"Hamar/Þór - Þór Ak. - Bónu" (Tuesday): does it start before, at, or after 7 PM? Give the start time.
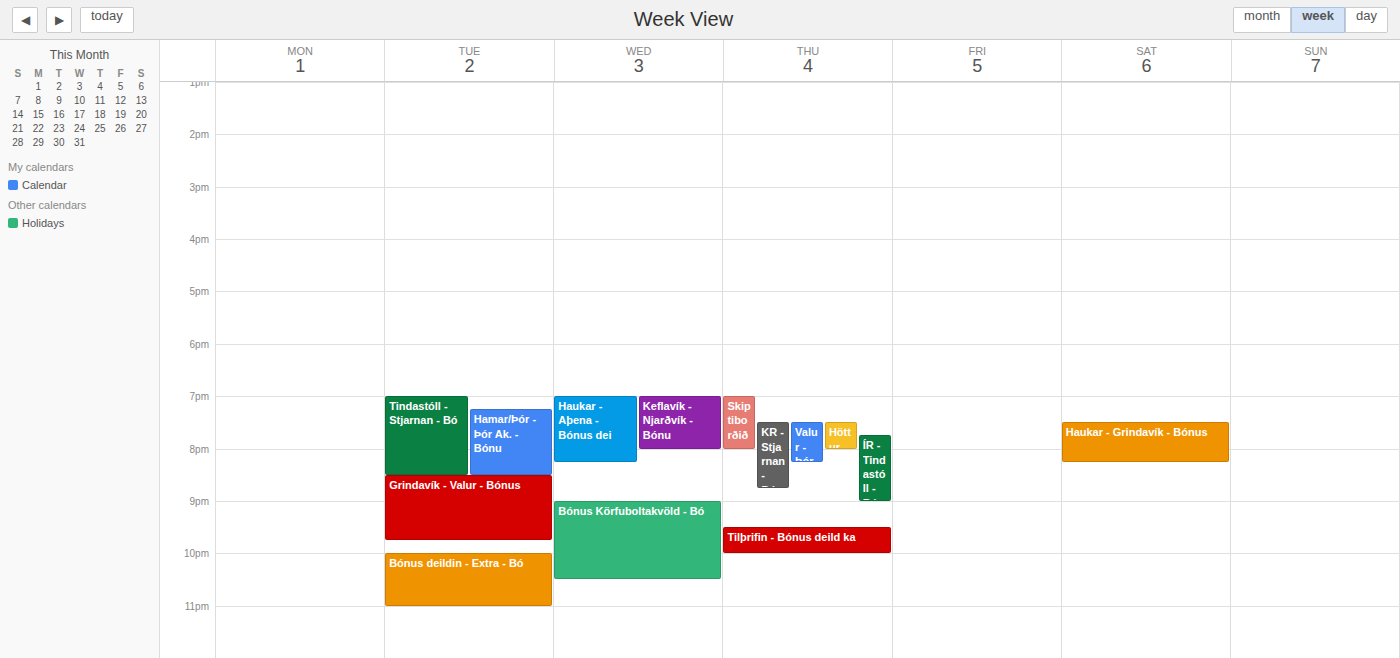
7:15 PM -- after 7 PM, 15 minutes below the 7 PM line.